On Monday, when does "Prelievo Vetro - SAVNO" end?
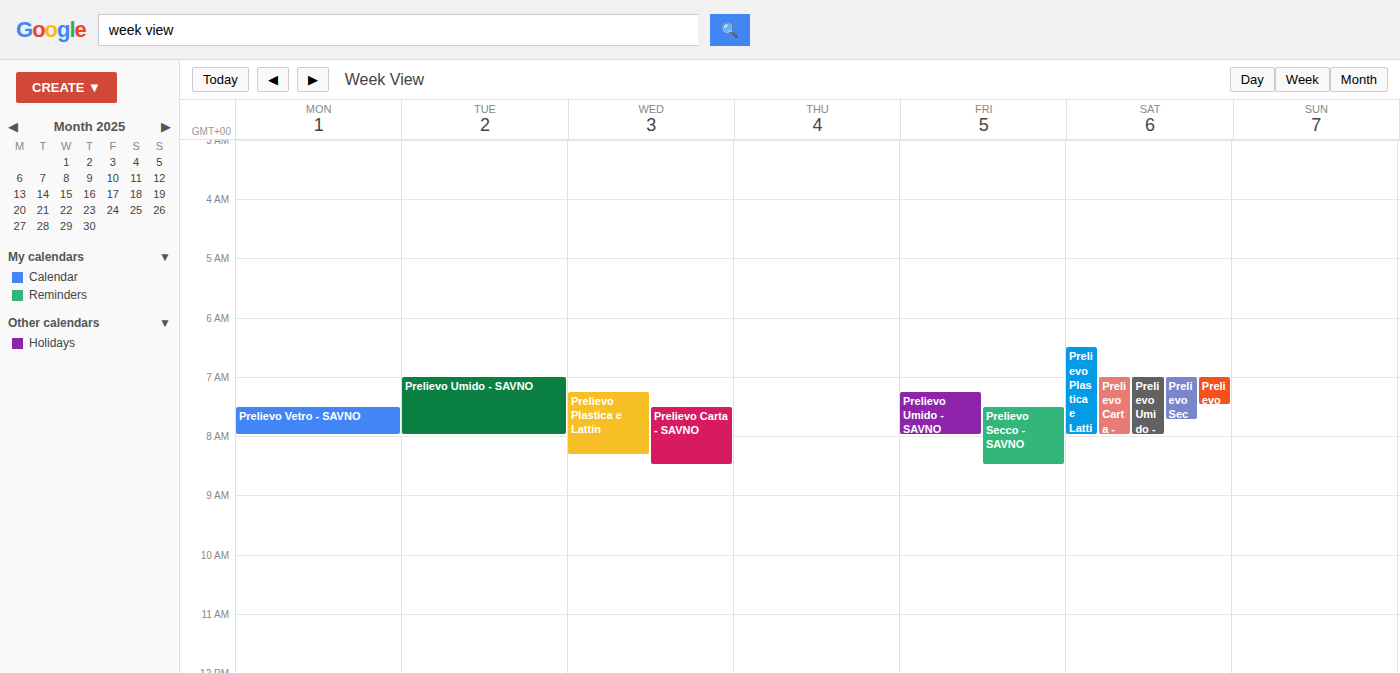
8:00 AM